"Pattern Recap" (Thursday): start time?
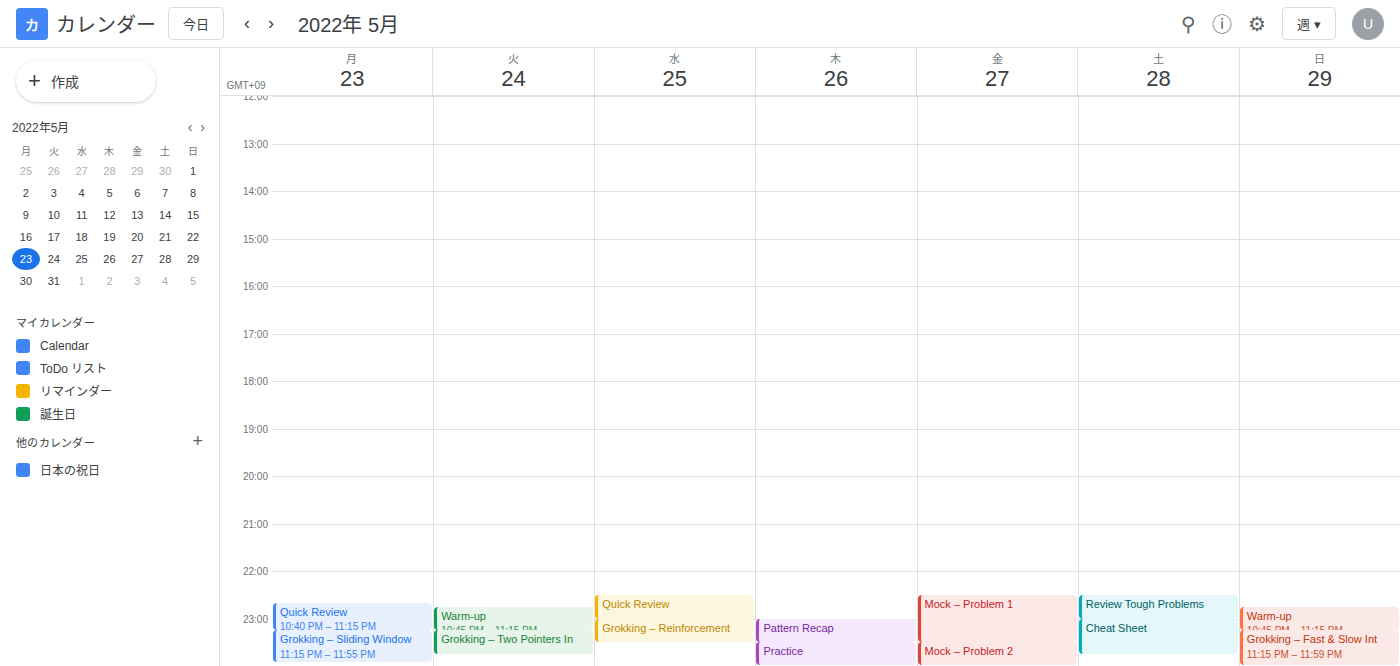
11:00 PM